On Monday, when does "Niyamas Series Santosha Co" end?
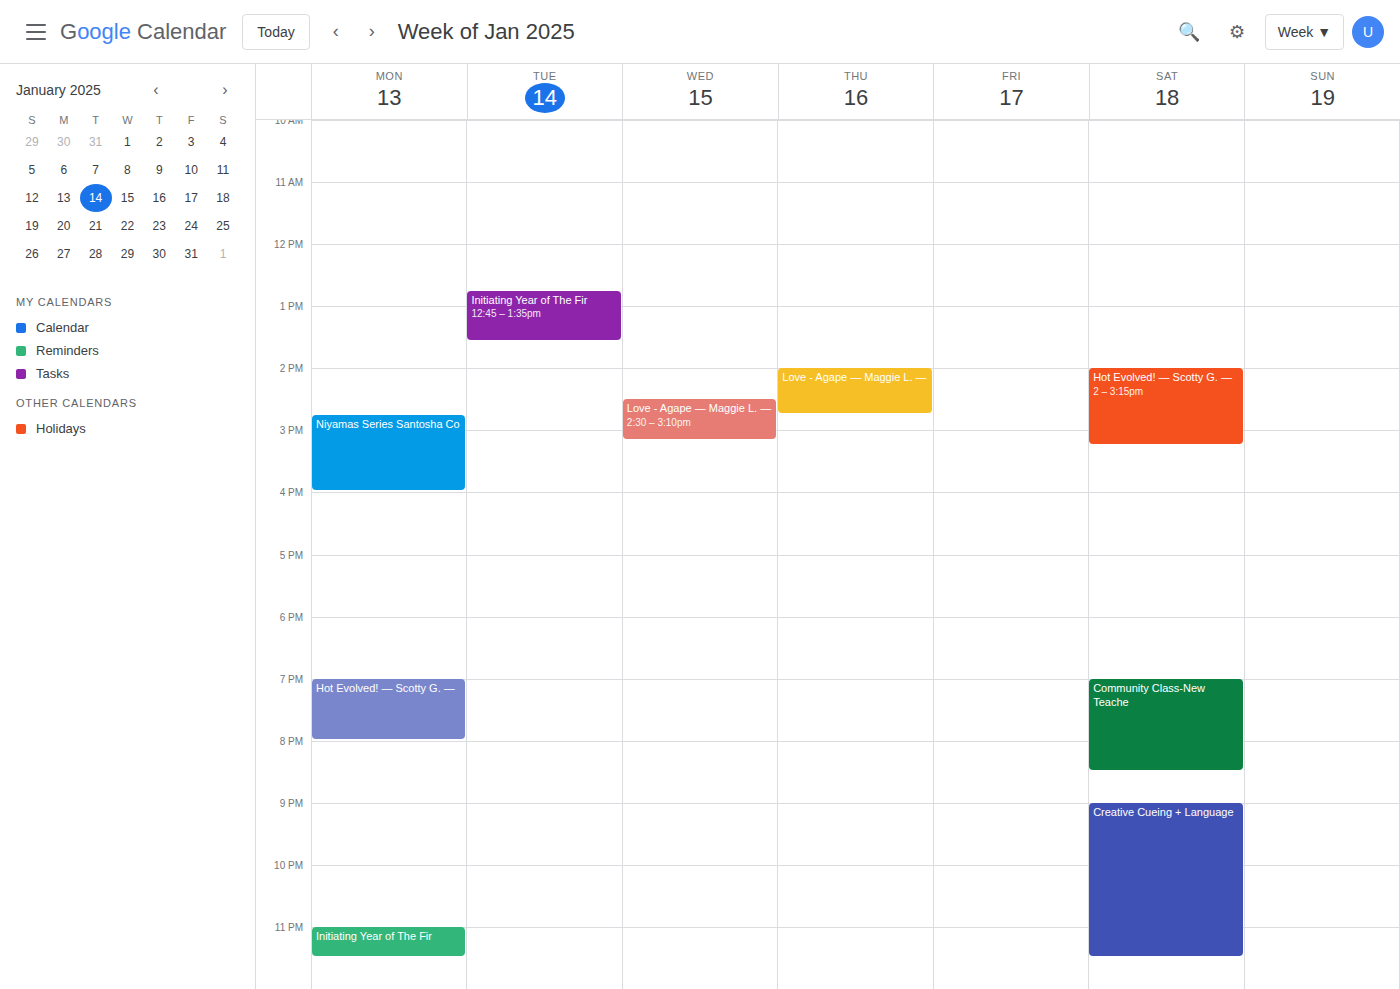
4:00 PM